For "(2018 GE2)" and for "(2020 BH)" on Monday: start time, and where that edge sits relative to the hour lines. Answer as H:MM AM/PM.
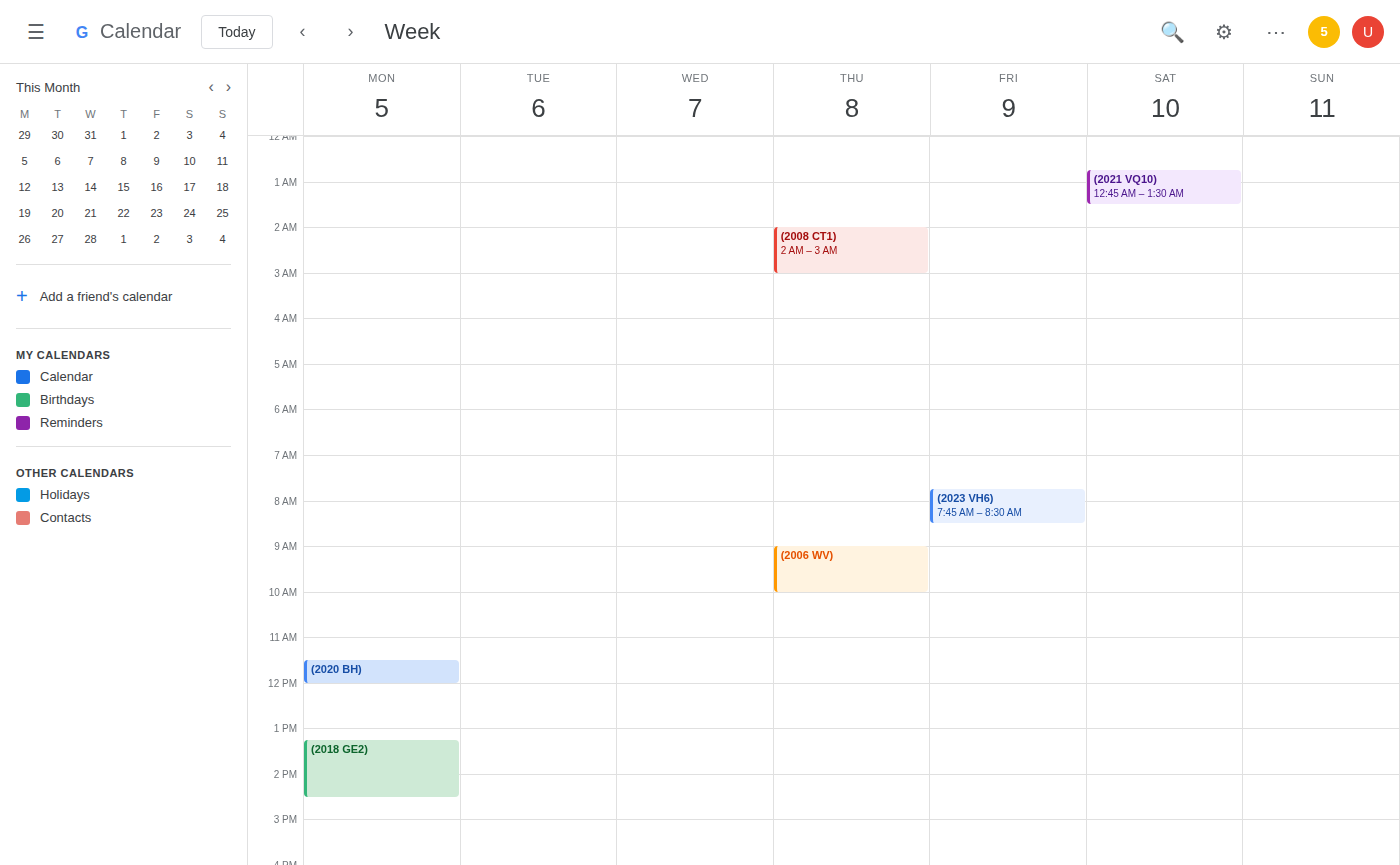
"(2018 GE2)": 1:15 PM, neither: a quarter of the way from the 1 PM line to the 2 PM line. "(2020 BH)": 11:30 AM, halfway between the 11 AM and 12 PM lines.